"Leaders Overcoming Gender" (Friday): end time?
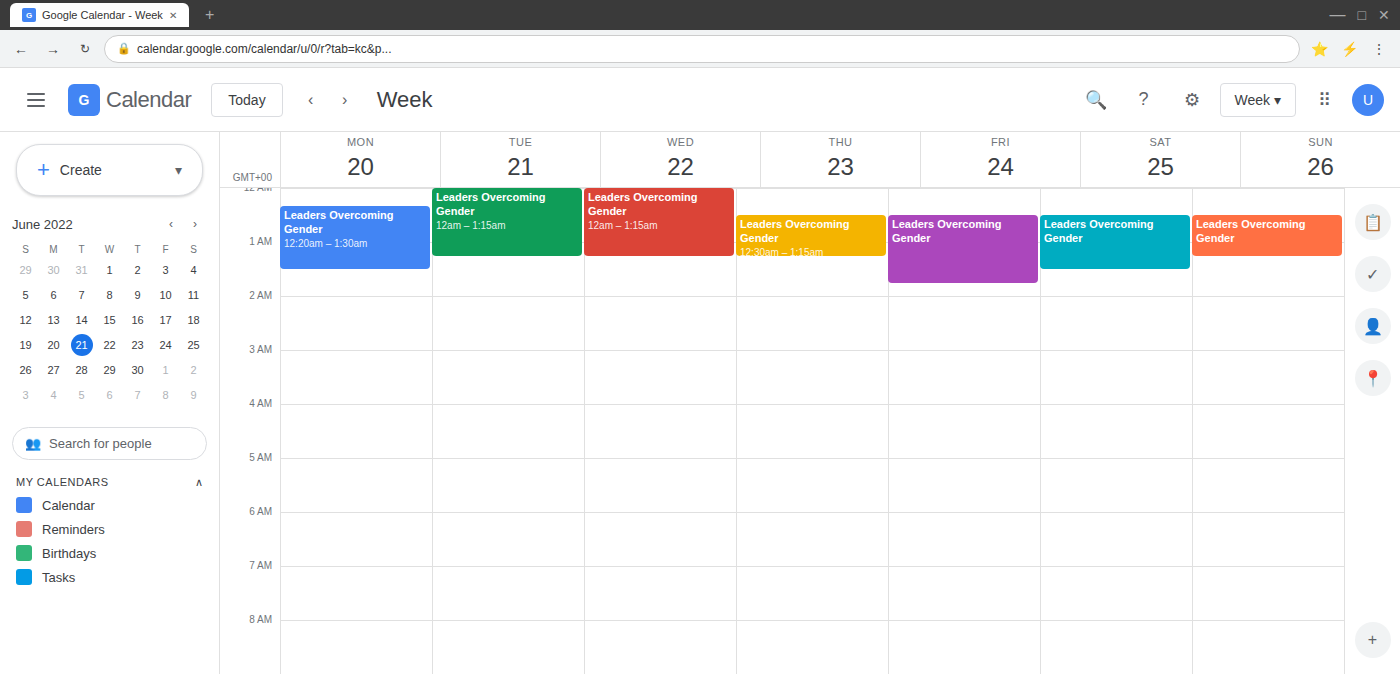
1:45 AM